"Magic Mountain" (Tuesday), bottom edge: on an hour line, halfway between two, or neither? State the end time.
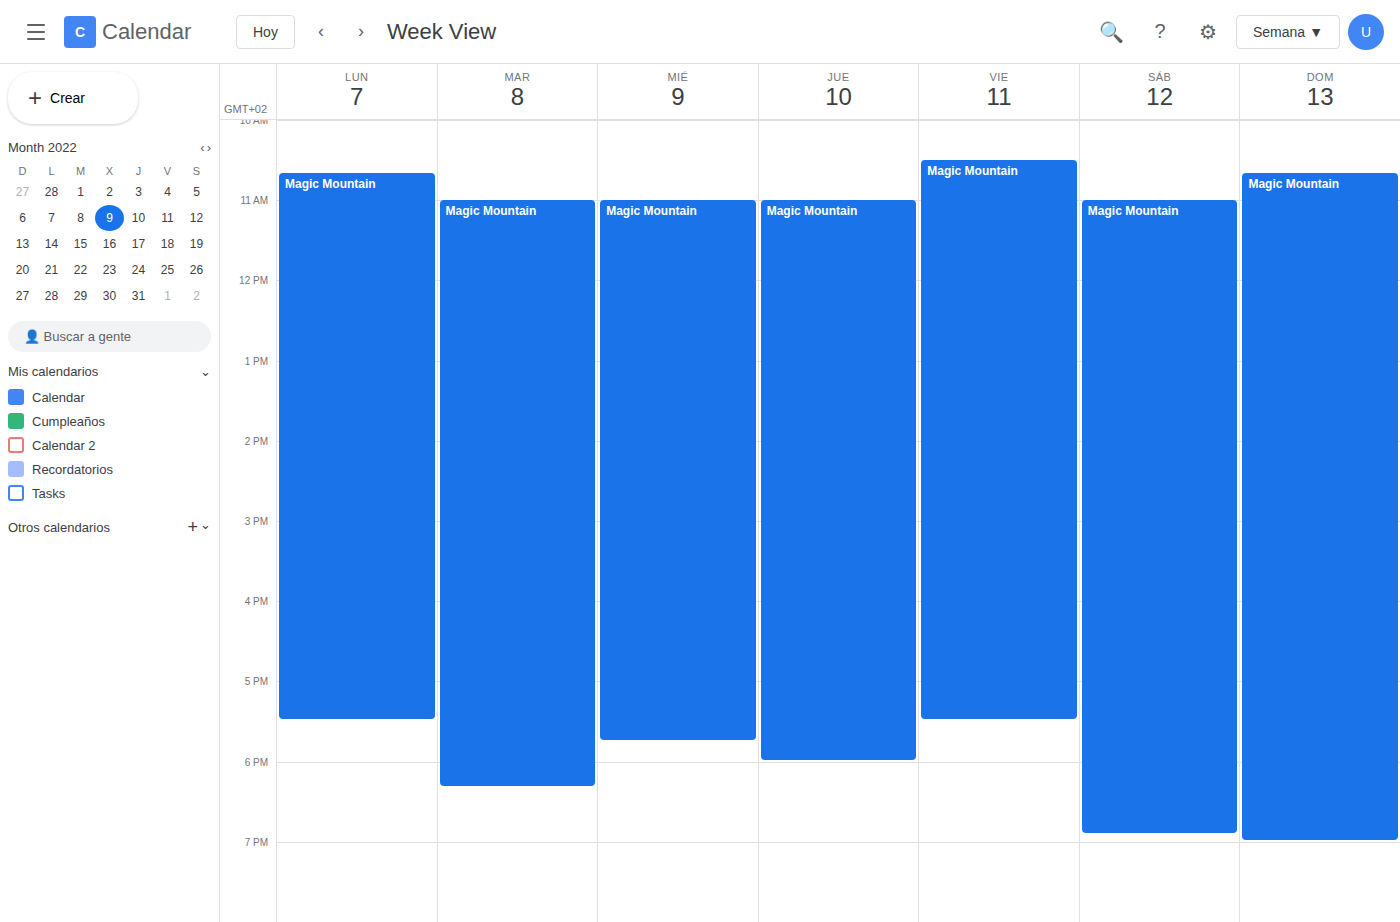
6:20 PM -- neither: 20 minutes below the 6 PM line and 40 minutes above the 7 PM line.